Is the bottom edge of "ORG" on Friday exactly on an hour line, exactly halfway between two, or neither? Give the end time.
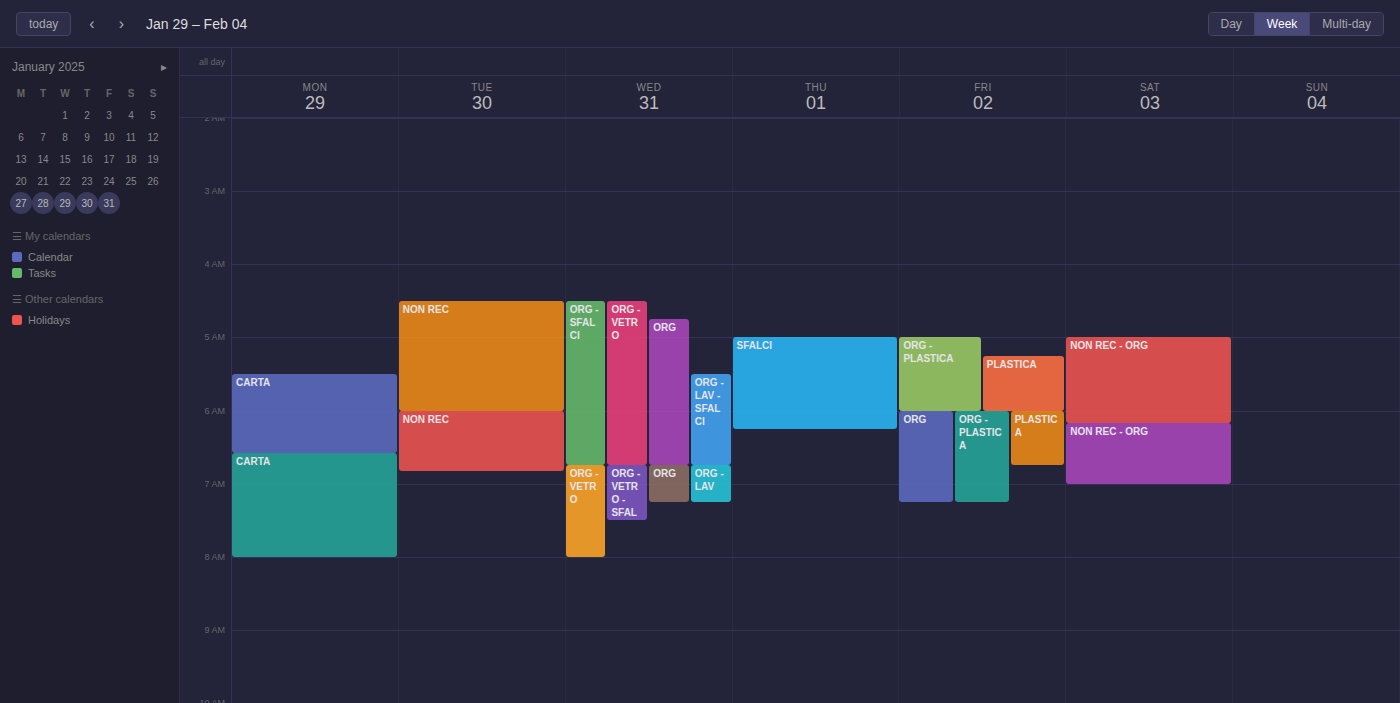
7:15 AM -- neither: a quarter of the way from the 7 AM line to the 8 AM line.